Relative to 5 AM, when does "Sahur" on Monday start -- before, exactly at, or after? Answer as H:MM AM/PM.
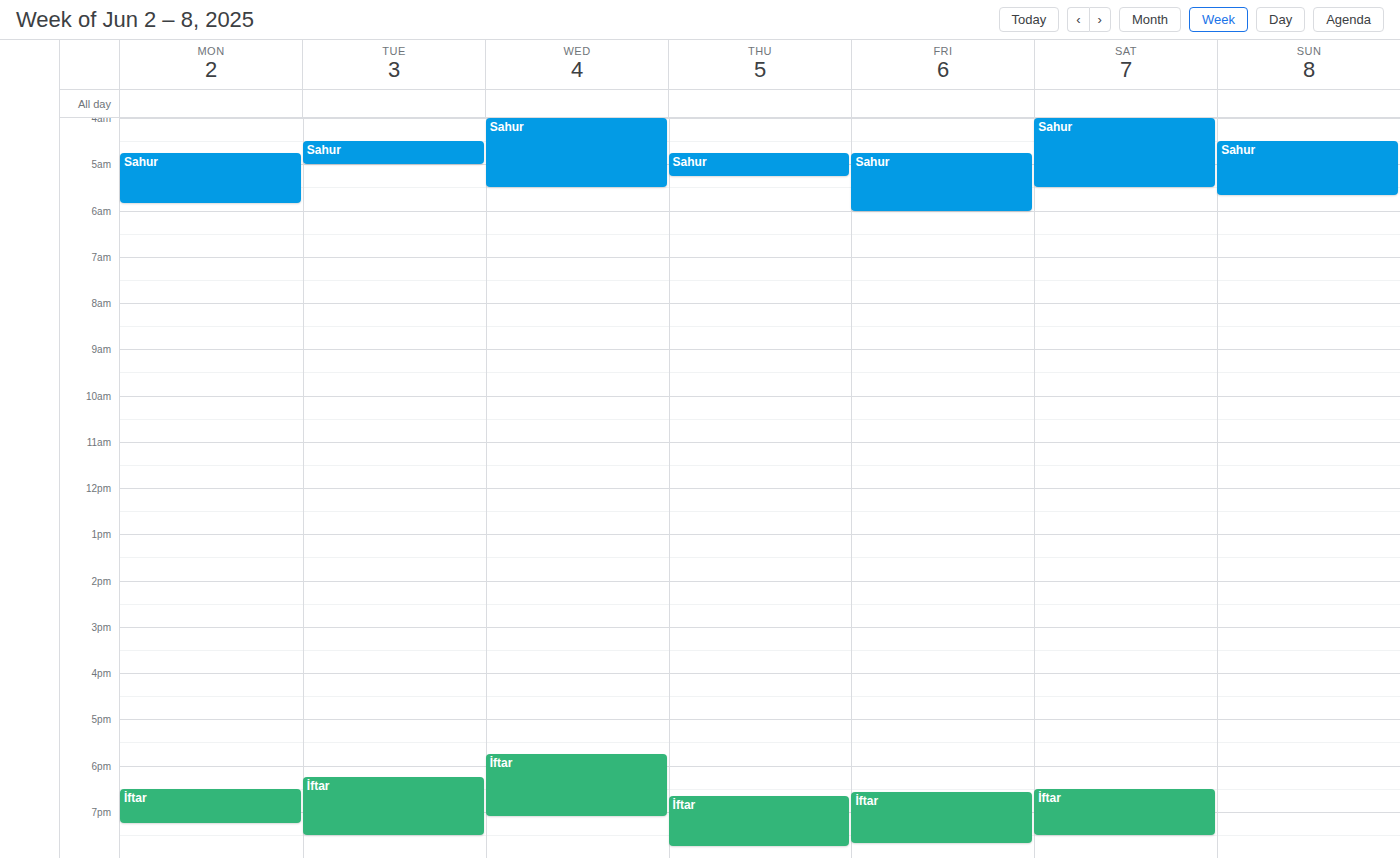
4:45 AM -- before 5 AM, 15 minutes above the 5 AM line.